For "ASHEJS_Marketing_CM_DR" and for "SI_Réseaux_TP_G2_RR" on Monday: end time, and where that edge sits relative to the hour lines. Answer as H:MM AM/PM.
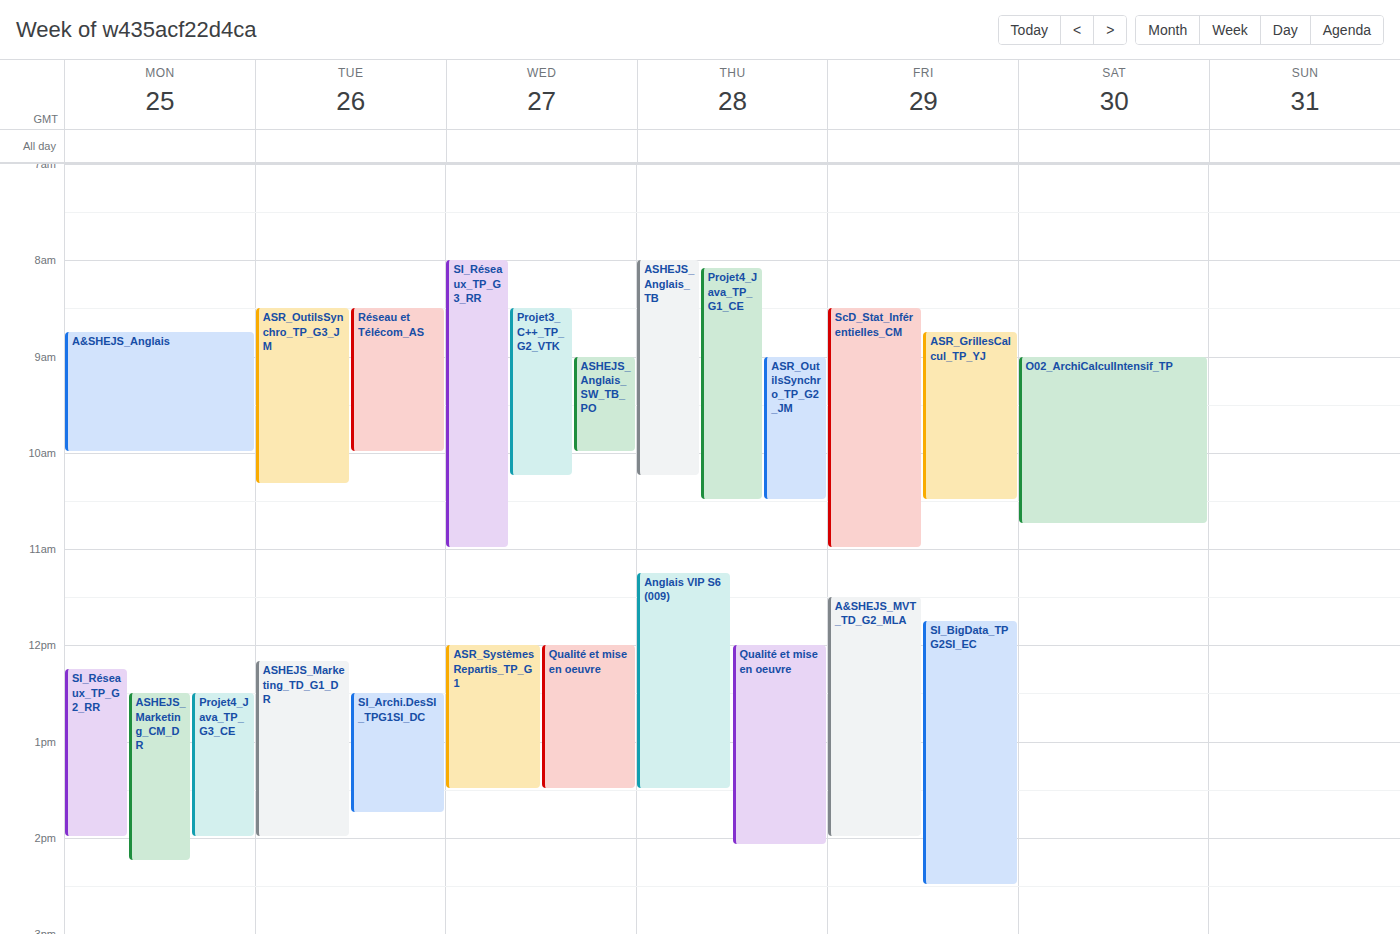
"ASHEJS_Marketing_CM_DR": 2:15 PM, neither: a quarter of the way from the 2 PM line to the 3 PM line. "SI_Réseaux_TP_G2_RR": 2:00 PM, exactly on the 2 PM line.